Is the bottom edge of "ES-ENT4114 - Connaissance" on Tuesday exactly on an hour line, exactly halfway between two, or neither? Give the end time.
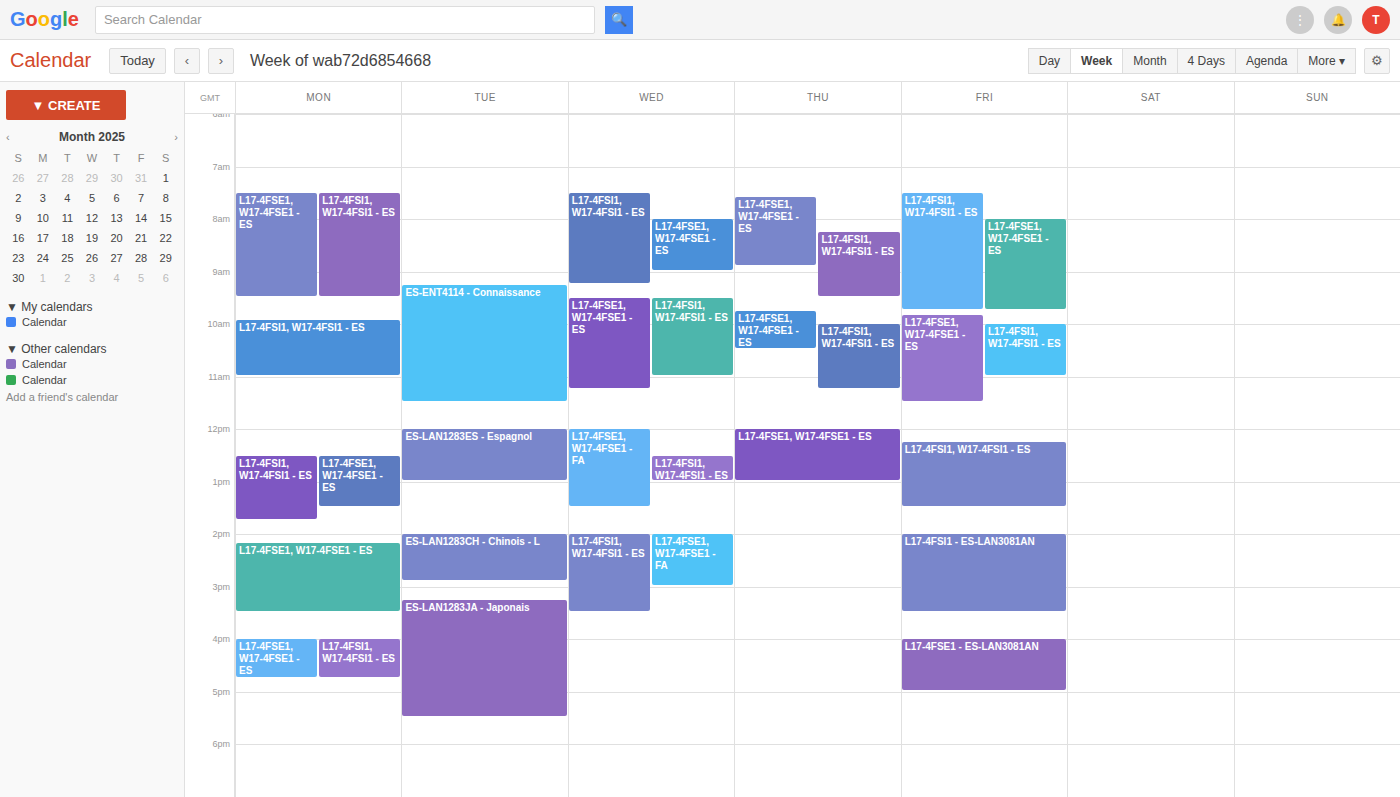
11:30 AM -- halfway between the 11 AM and 12 PM lines.